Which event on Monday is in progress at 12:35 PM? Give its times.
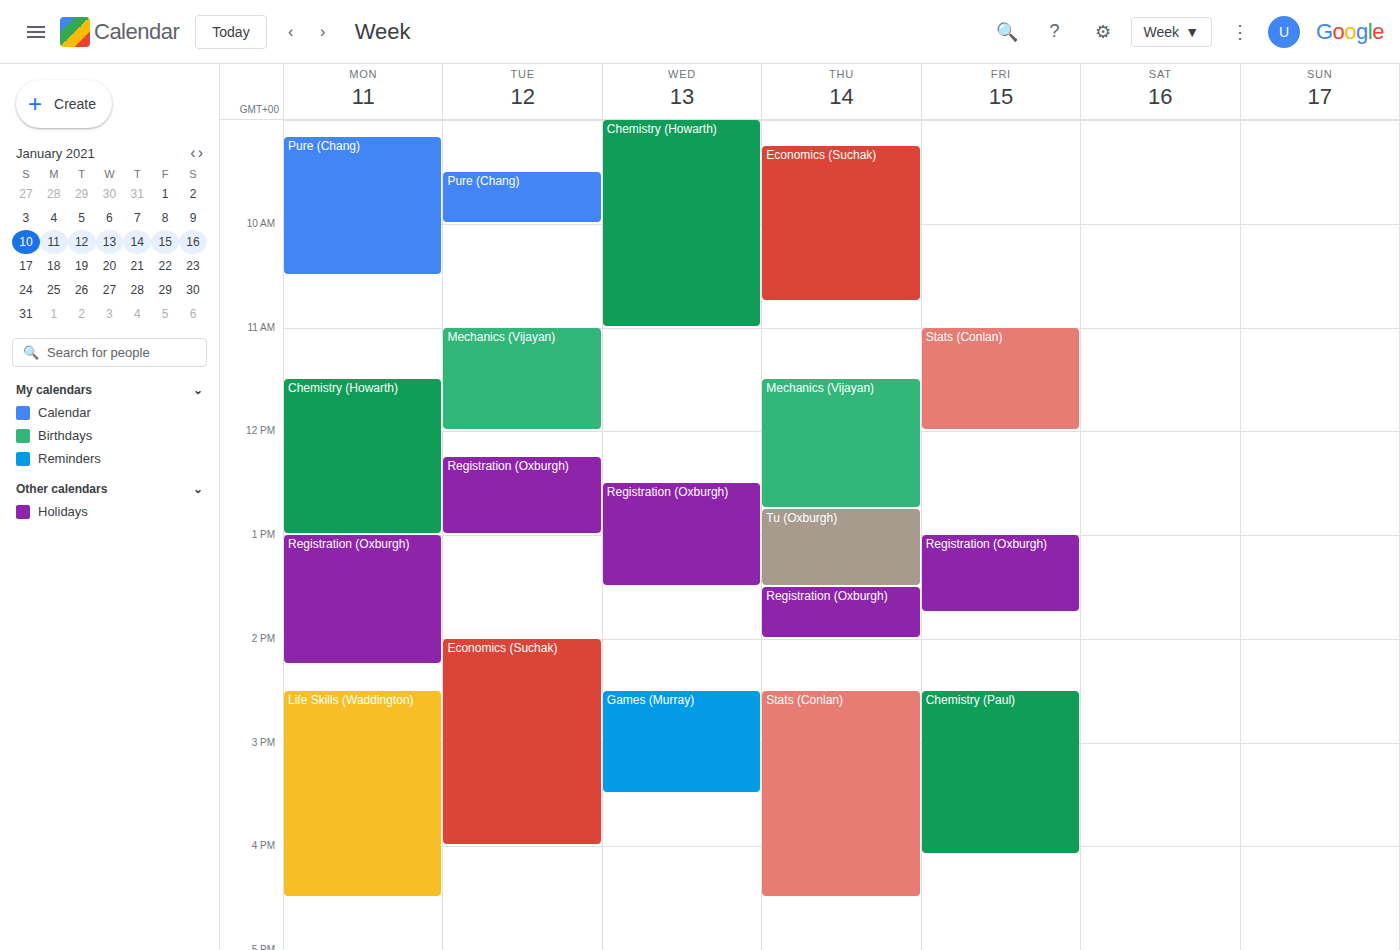
"Chemistry (Howarth)", 11:30 AM to 1:00 PM